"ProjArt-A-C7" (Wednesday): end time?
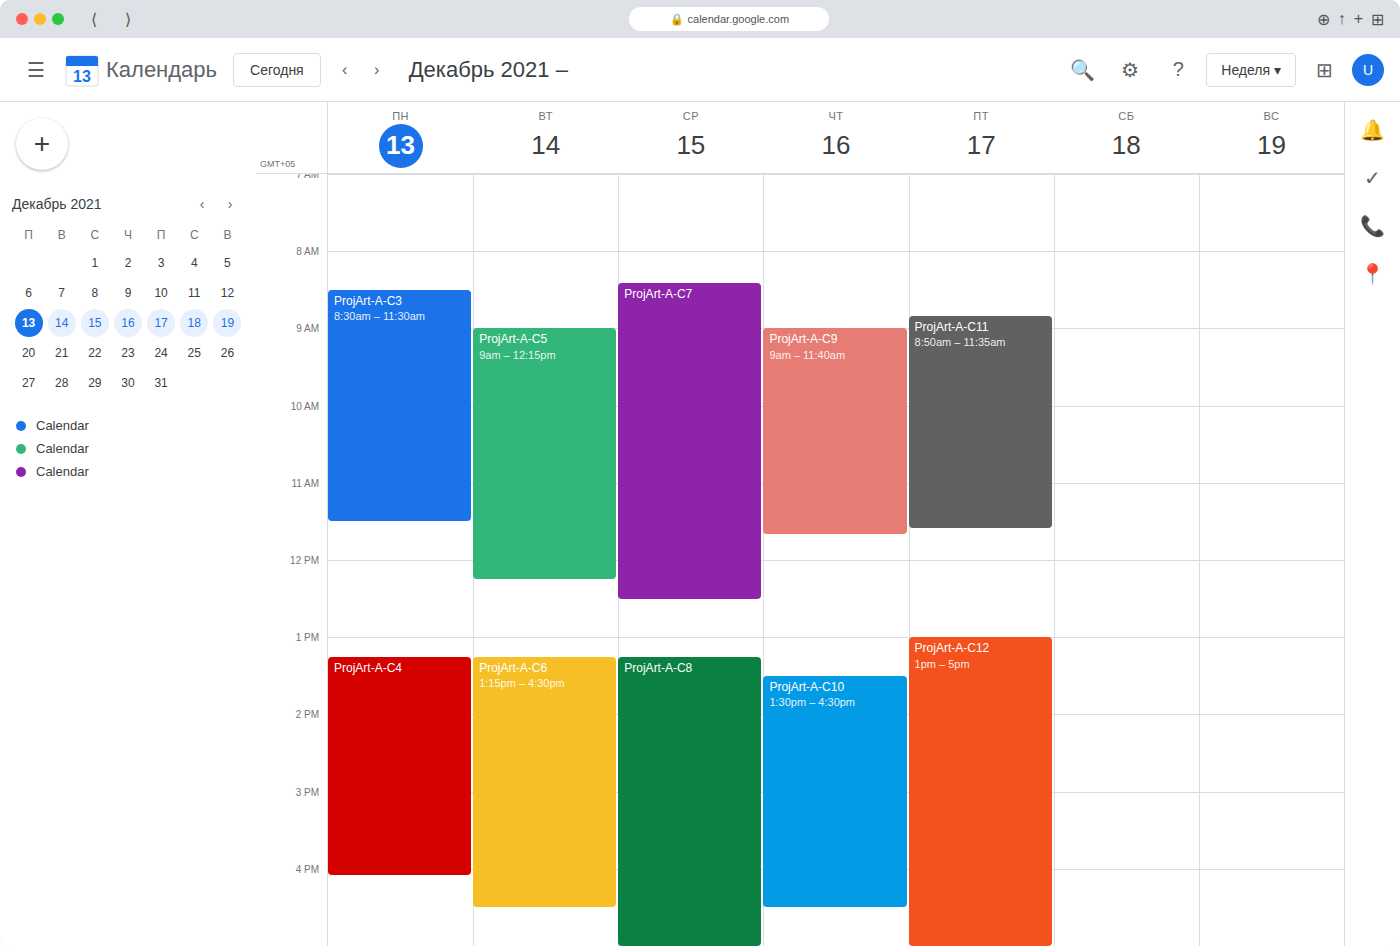
12:30 PM